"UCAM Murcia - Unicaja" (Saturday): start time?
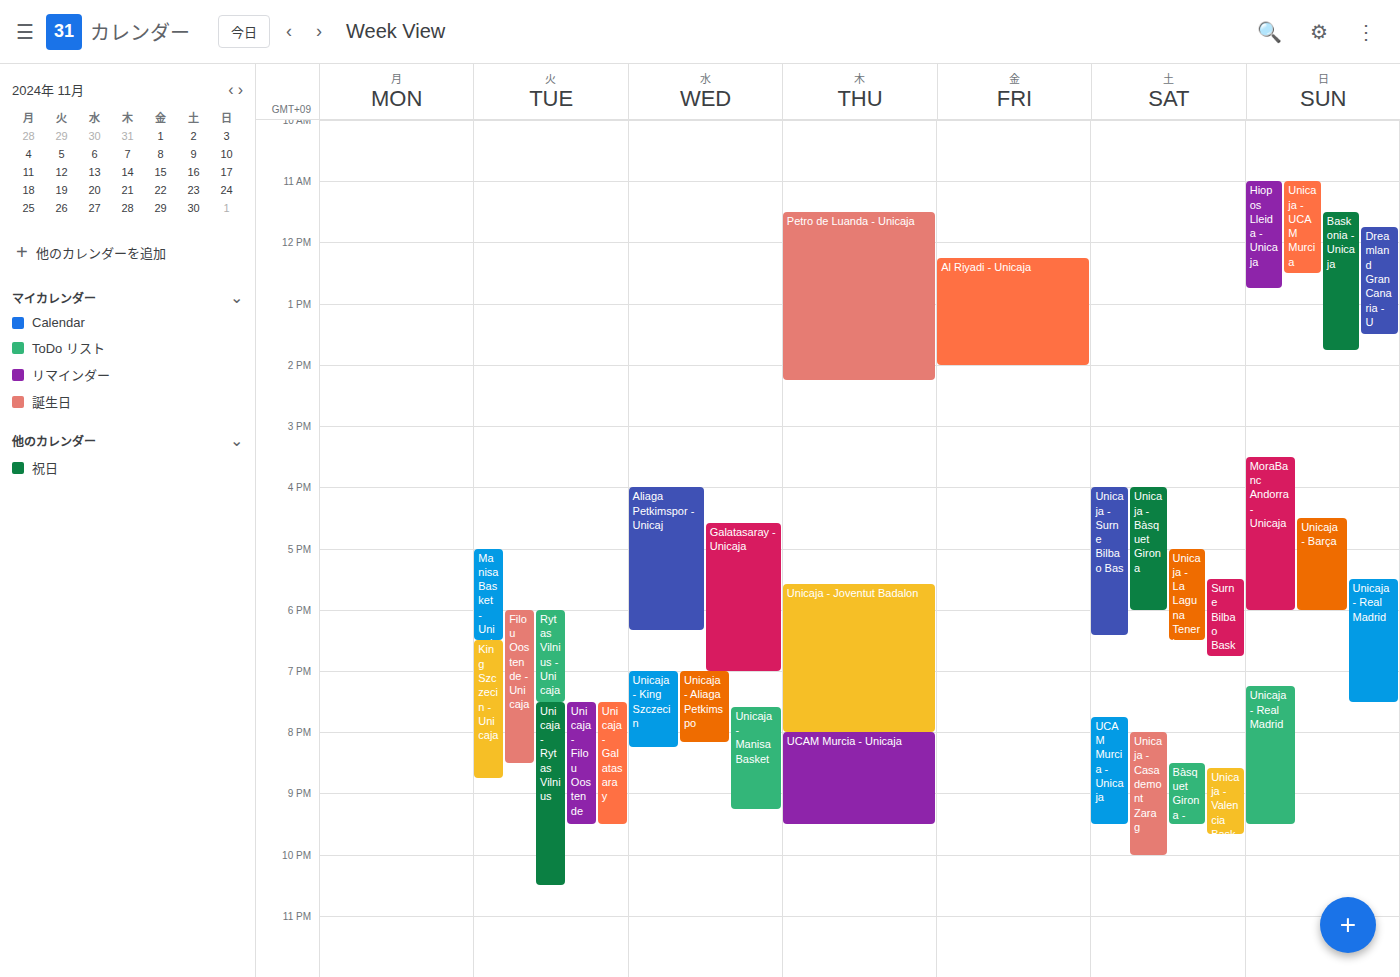
7:45 PM